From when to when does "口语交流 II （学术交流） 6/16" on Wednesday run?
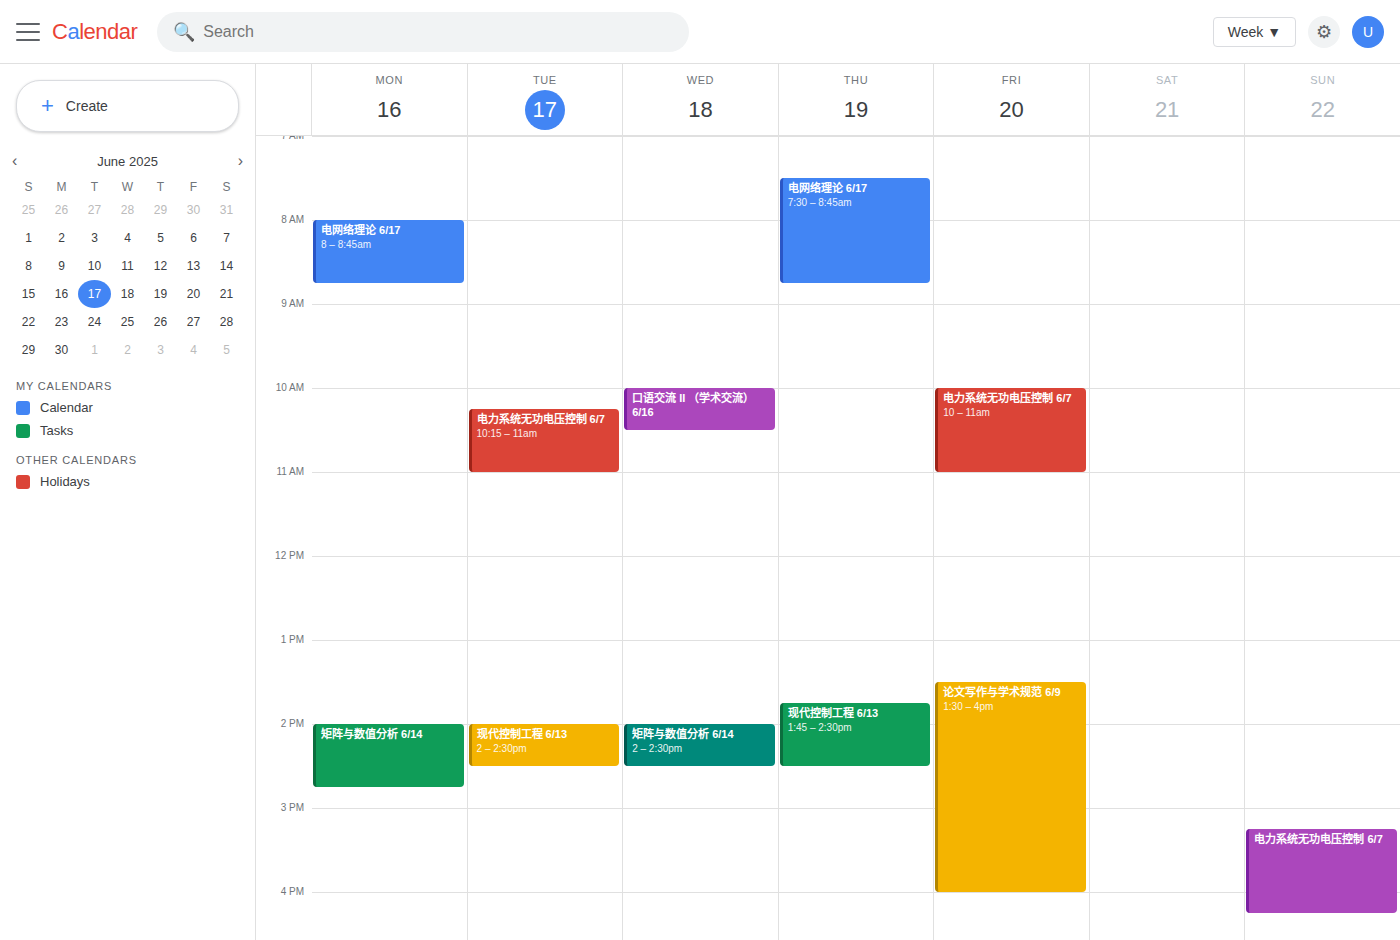
10:00 AM to 10:30 AM